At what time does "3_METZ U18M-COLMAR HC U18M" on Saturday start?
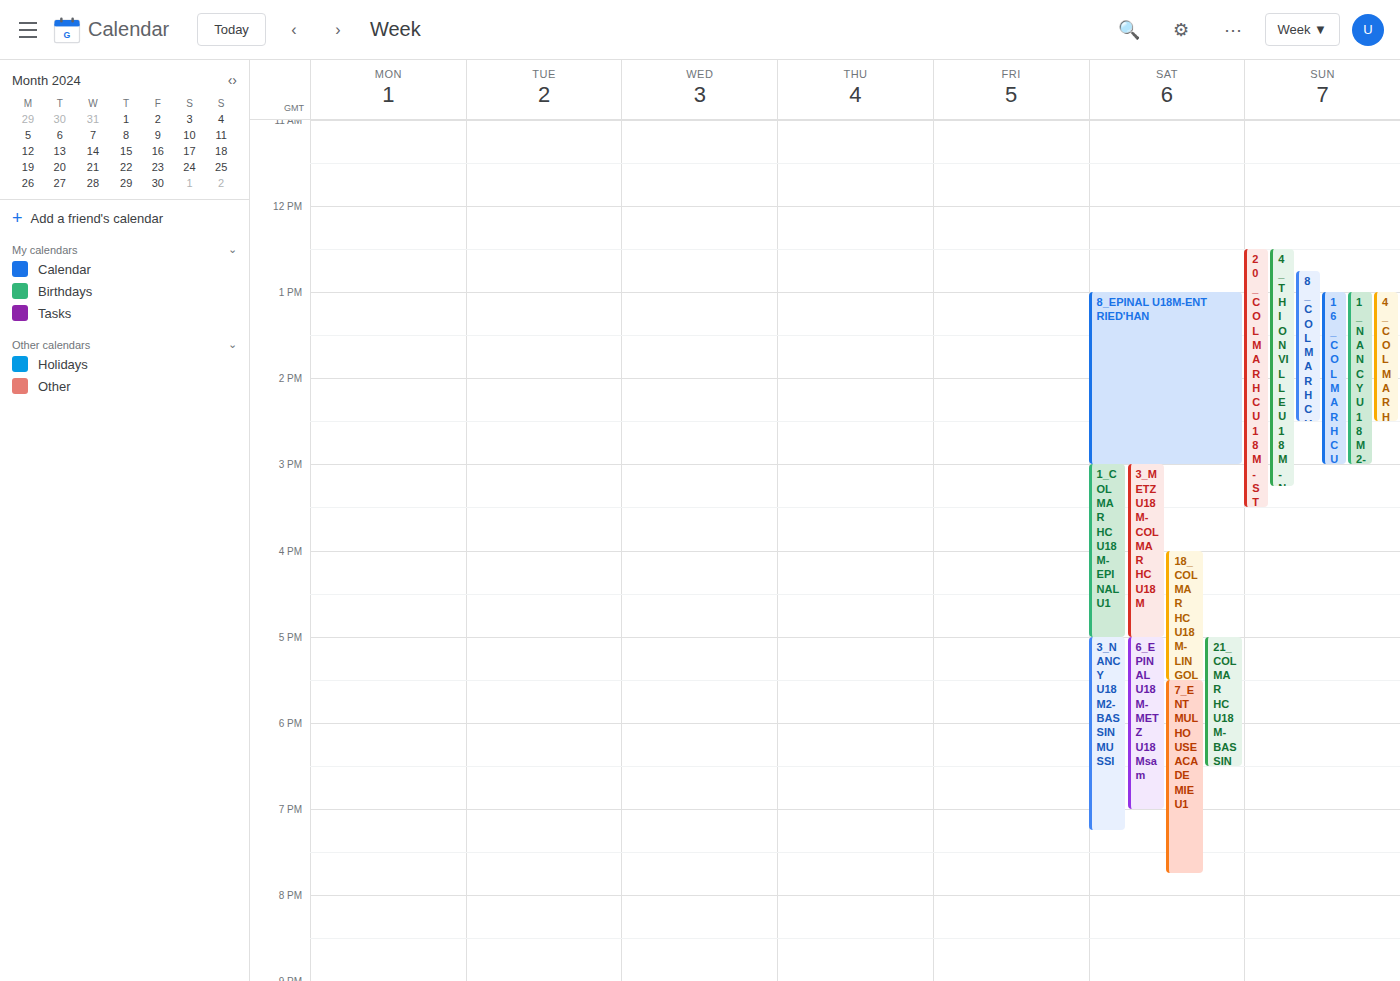
3:00 PM